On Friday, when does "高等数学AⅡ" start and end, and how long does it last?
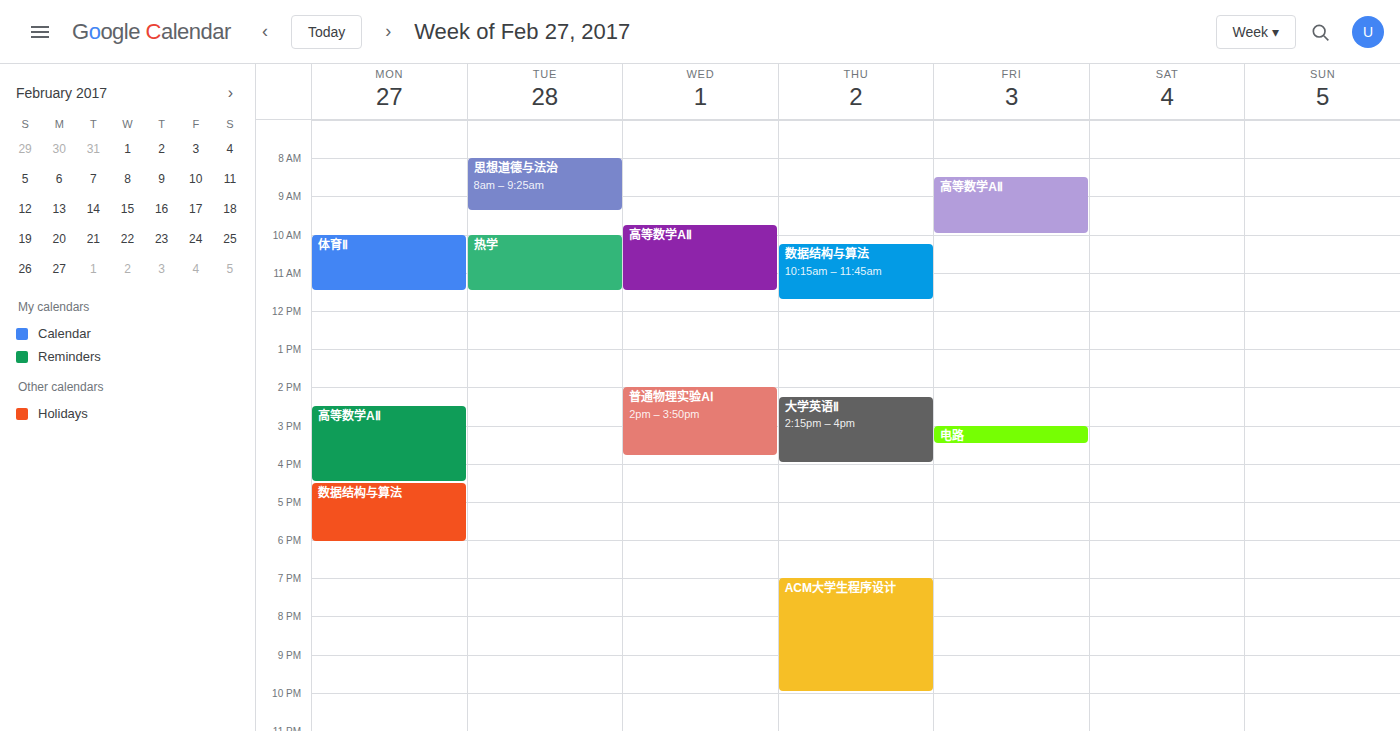
8:30 AM to 10:00 AM, 1 hour 30 minutes